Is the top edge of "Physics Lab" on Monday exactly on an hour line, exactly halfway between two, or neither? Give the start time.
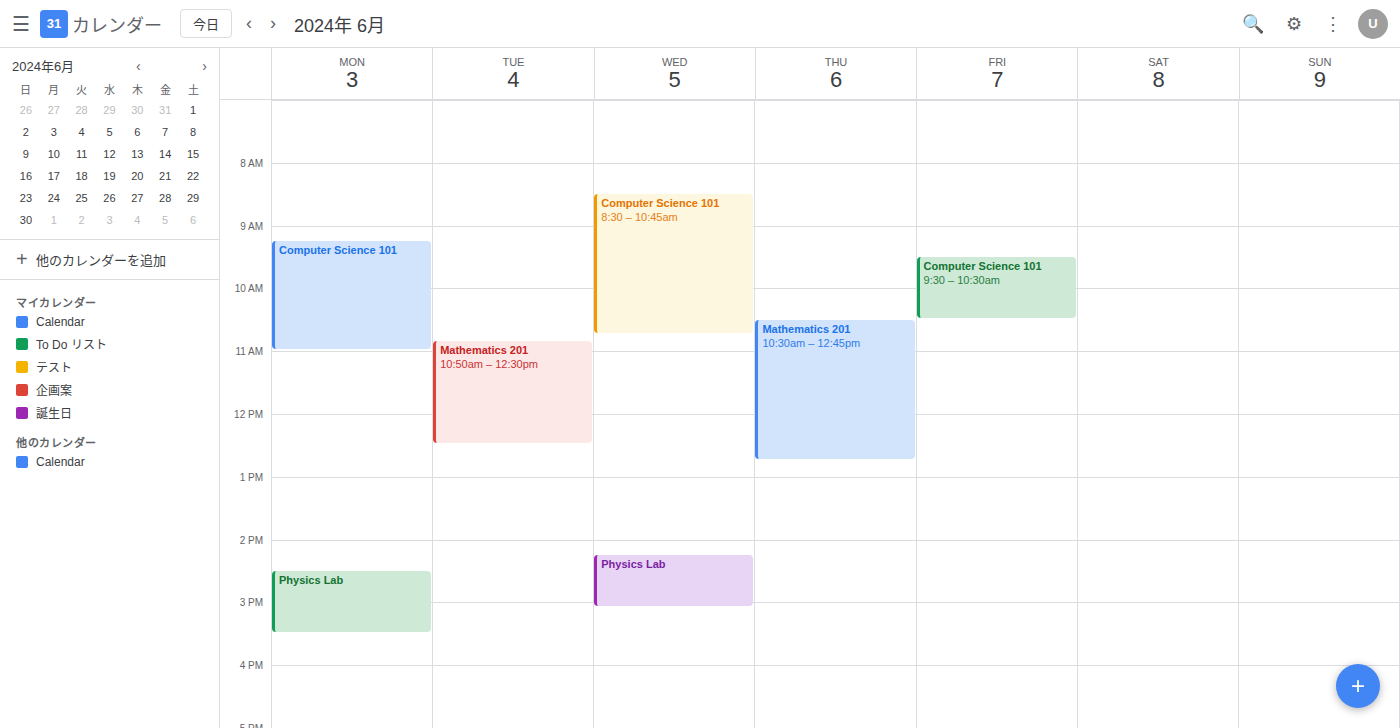
14:30 -- halfway between the 14:00 and 15:00 lines.